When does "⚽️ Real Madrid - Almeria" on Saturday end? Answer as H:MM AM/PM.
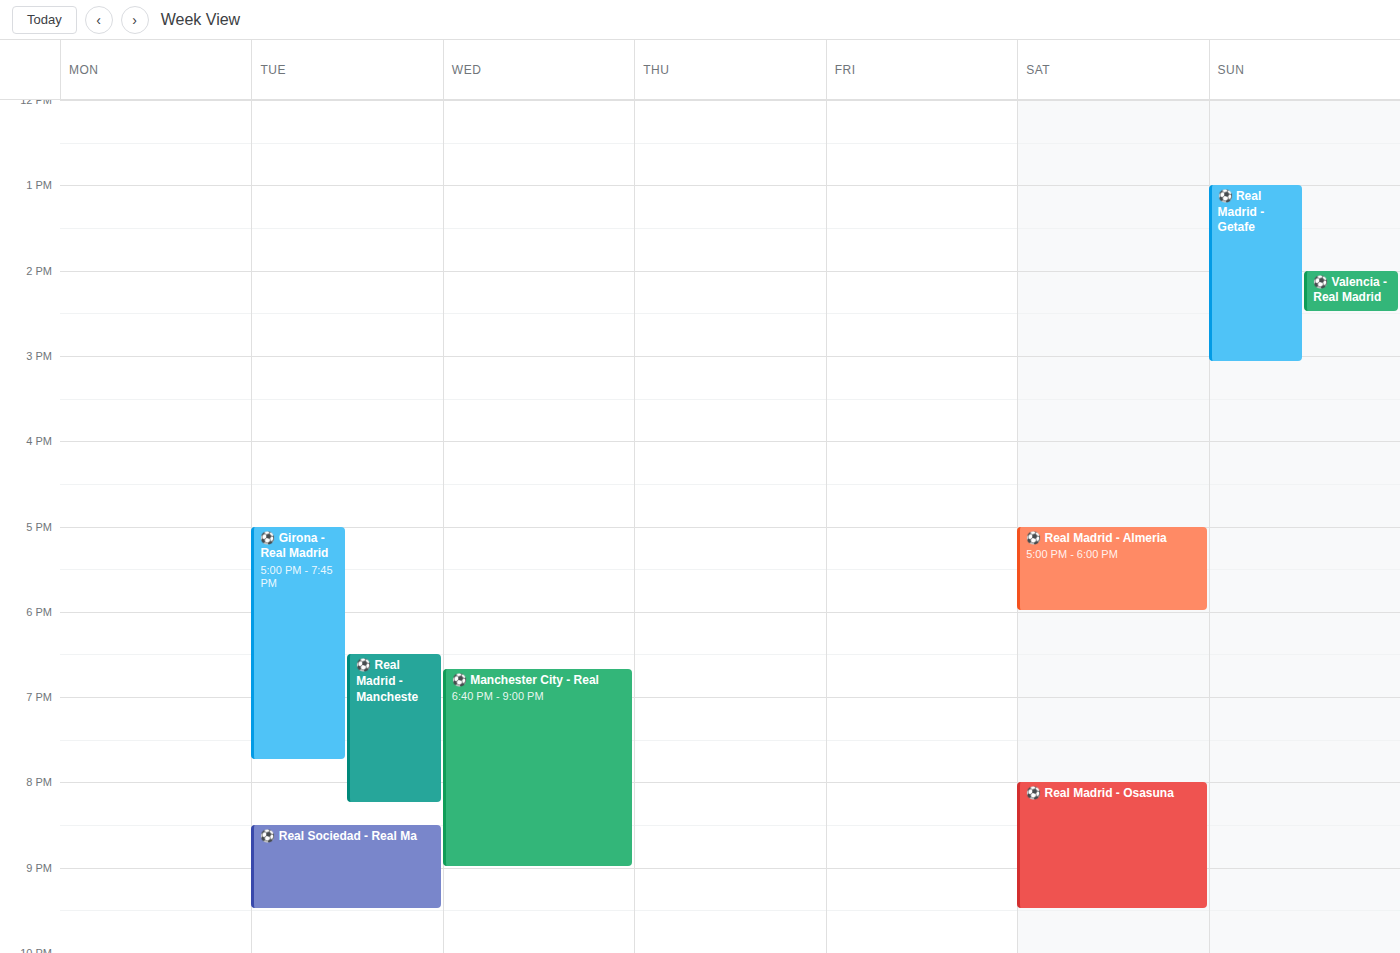
6:00 PM